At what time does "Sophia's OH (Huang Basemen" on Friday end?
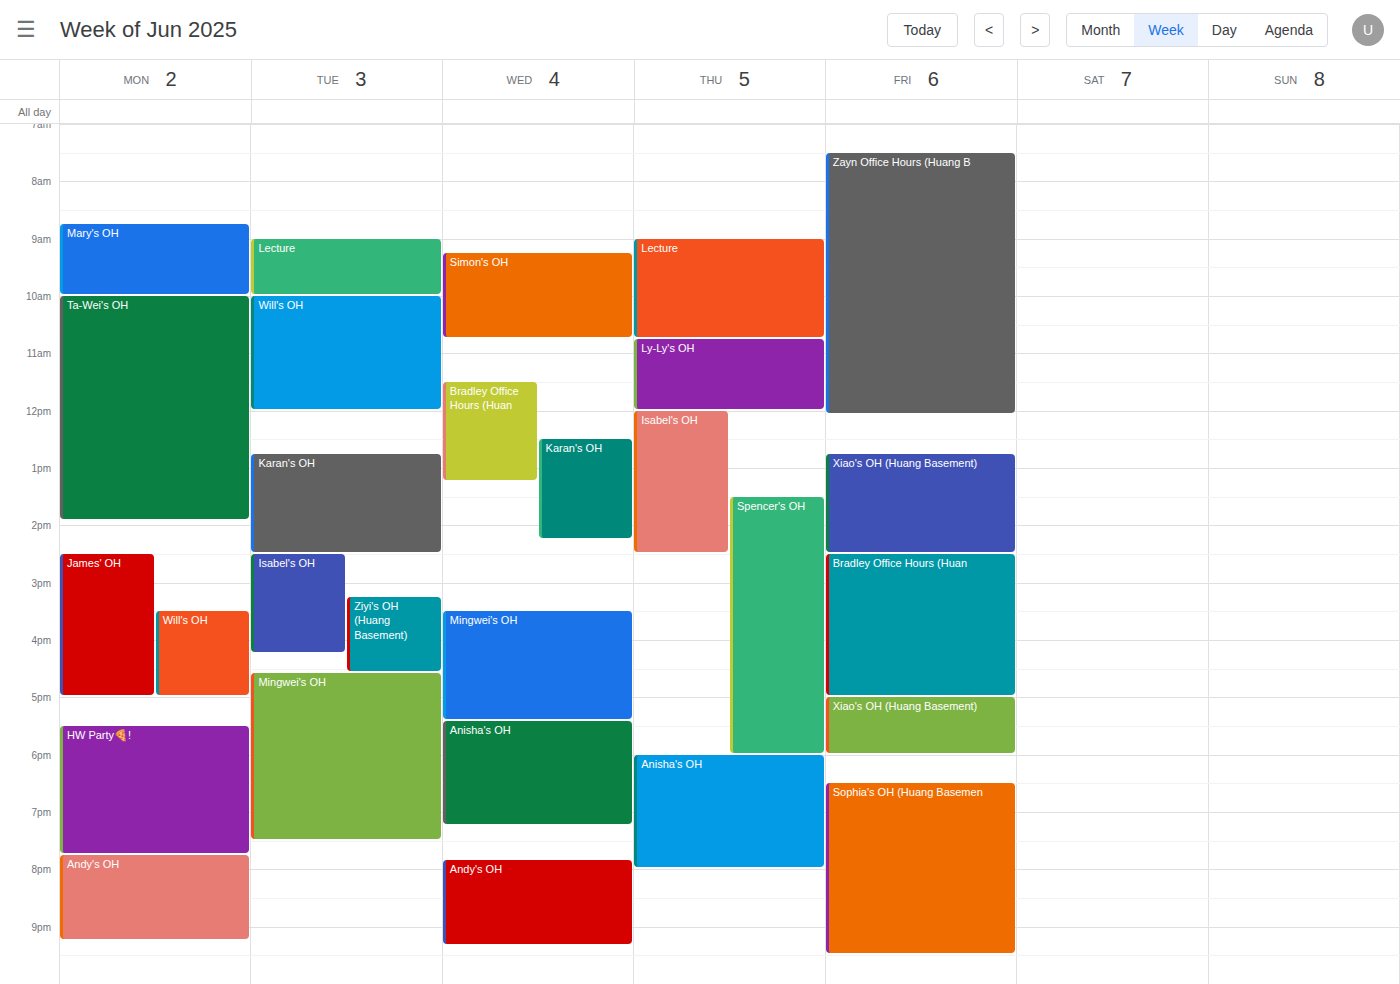
9:30 PM